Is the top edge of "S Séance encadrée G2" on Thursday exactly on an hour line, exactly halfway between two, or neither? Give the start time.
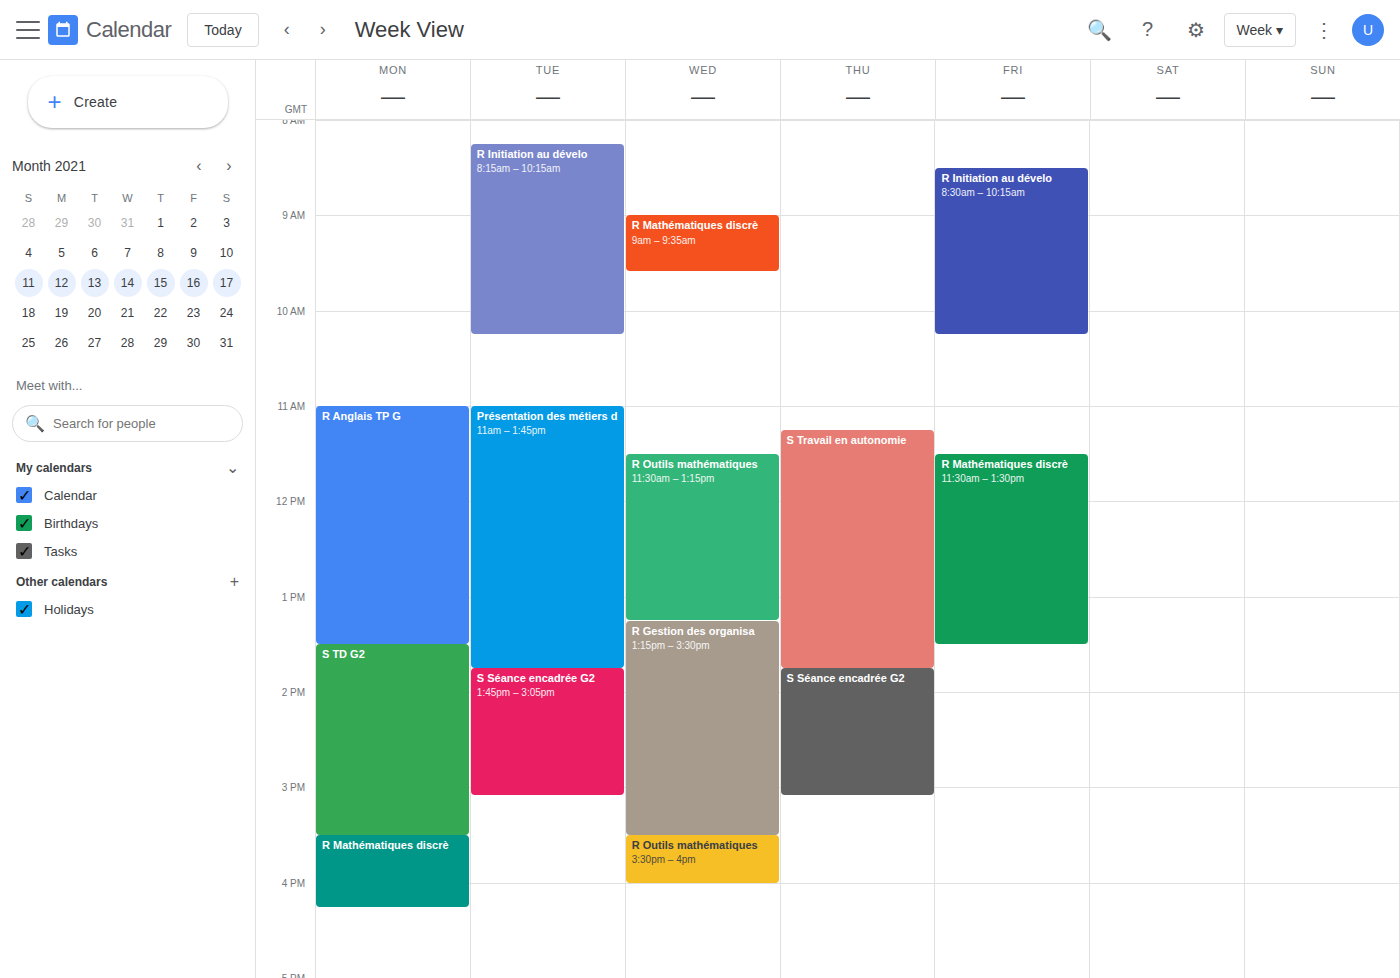
1:45 PM -- neither: three quarters of the way from the 1 PM line to the 2 PM line.